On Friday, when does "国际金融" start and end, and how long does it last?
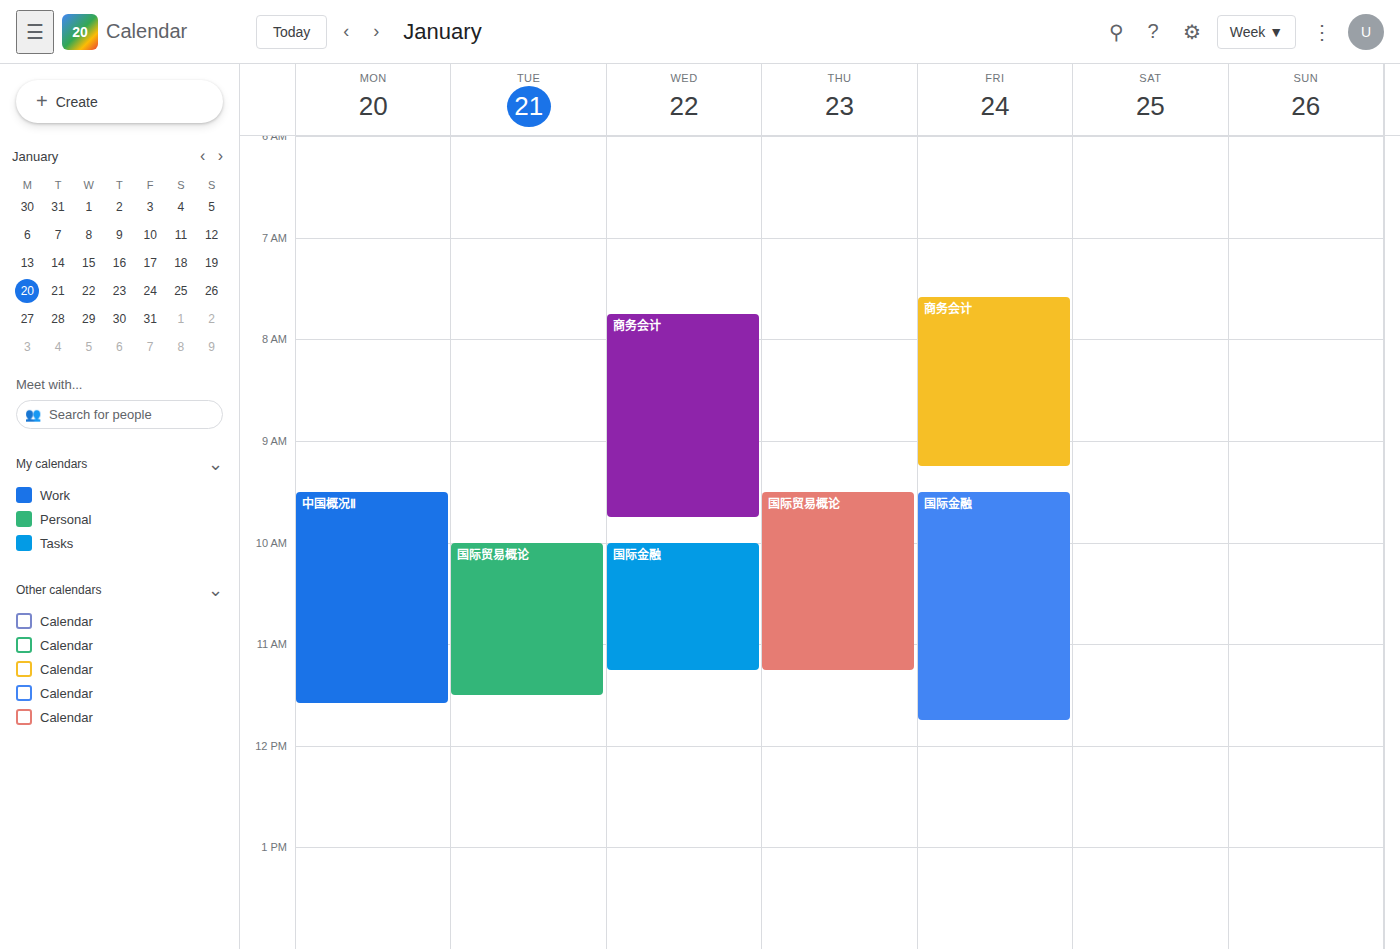
9:30 AM to 11:45 AM, 2 hours 15 minutes